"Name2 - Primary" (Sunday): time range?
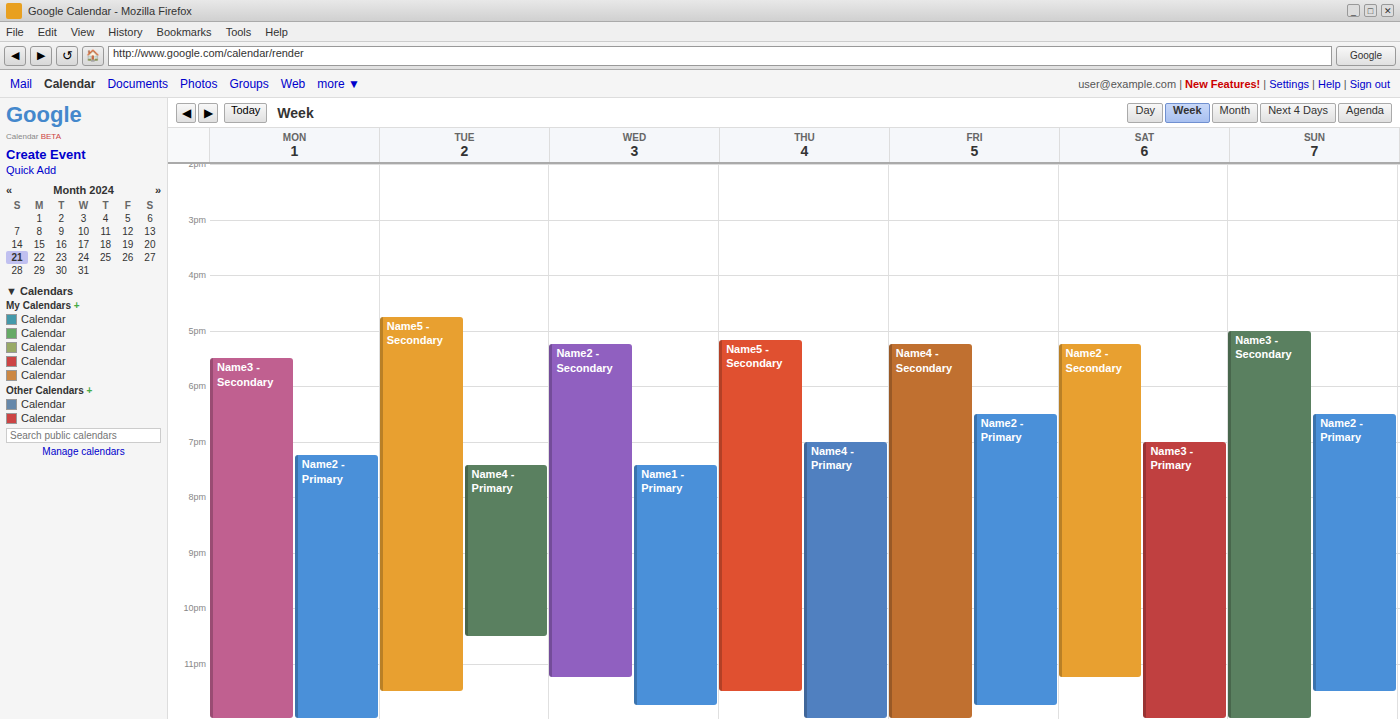
6:30 PM to 11:30 PM